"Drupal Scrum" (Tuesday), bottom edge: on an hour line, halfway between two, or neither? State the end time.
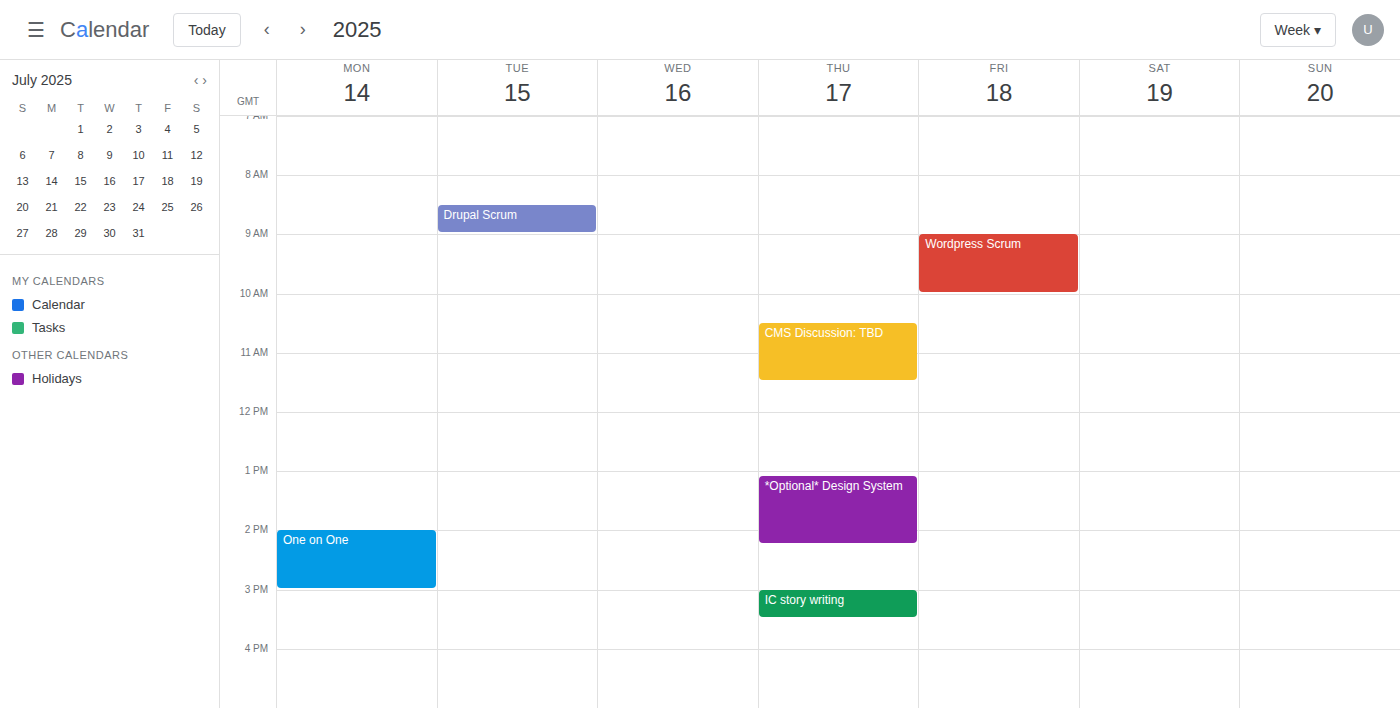
09:00 -- exactly on the 09:00 line.